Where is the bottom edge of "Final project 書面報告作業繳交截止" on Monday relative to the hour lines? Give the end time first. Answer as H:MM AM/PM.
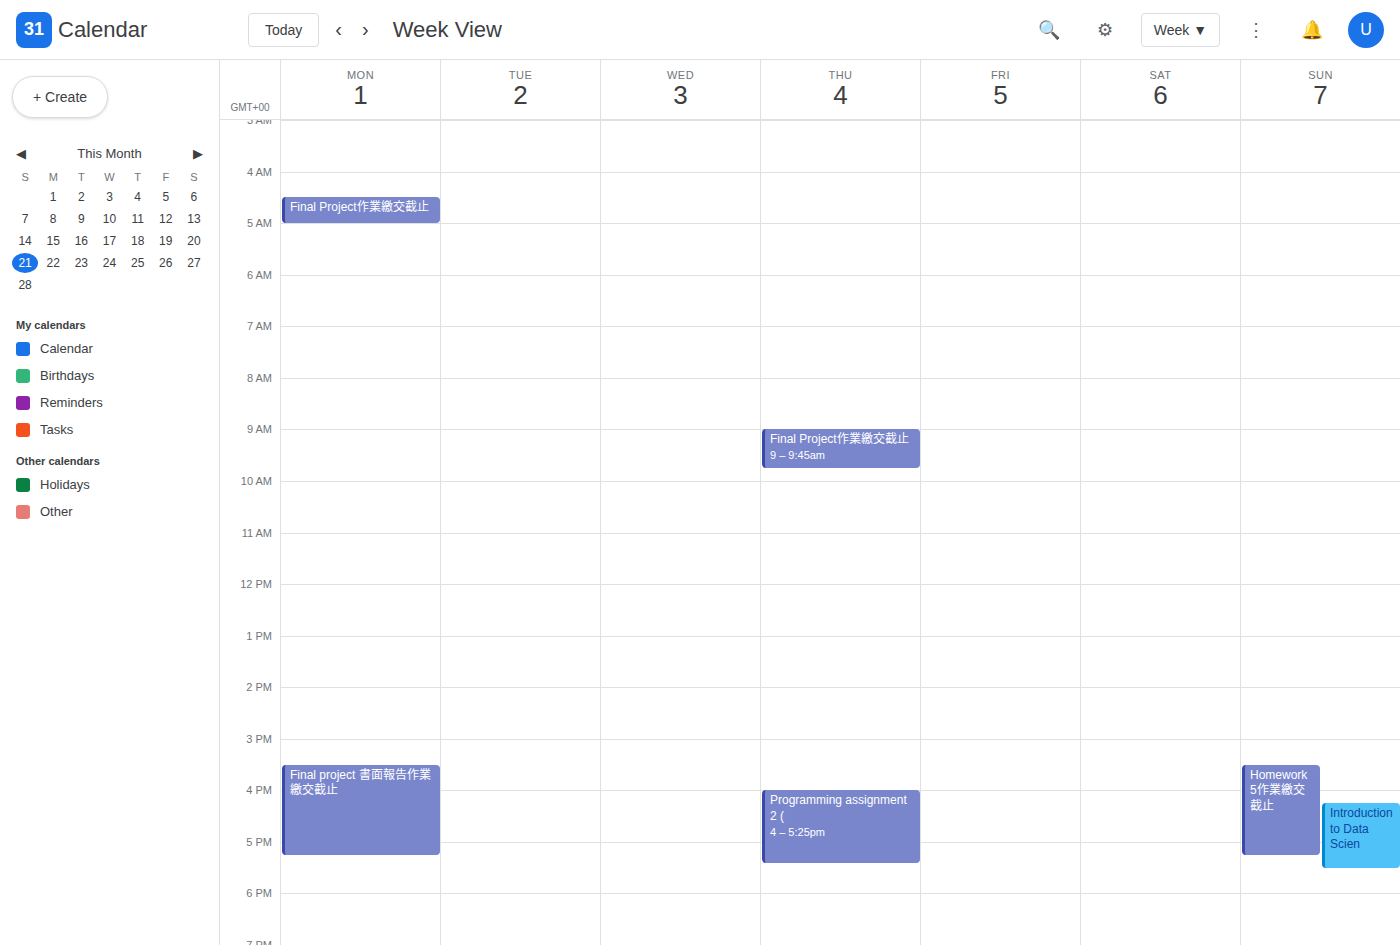
5:15 PM -- neither: a quarter of the way from the 5 PM line to the 6 PM line.